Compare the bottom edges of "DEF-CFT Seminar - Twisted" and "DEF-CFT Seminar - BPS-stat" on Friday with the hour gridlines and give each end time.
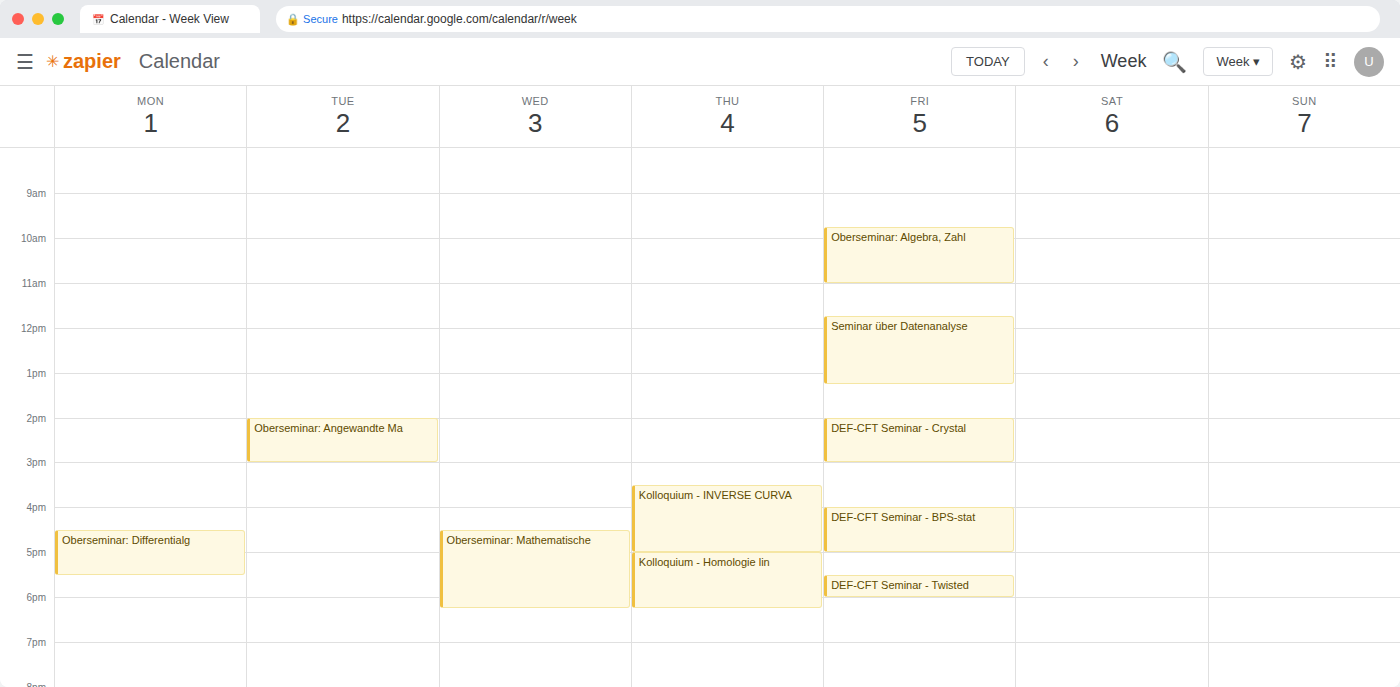
"DEF-CFT Seminar - Twisted": 6:00 PM, exactly on the 6 PM line. "DEF-CFT Seminar - BPS-stat": 5:00 PM, exactly on the 5 PM line.